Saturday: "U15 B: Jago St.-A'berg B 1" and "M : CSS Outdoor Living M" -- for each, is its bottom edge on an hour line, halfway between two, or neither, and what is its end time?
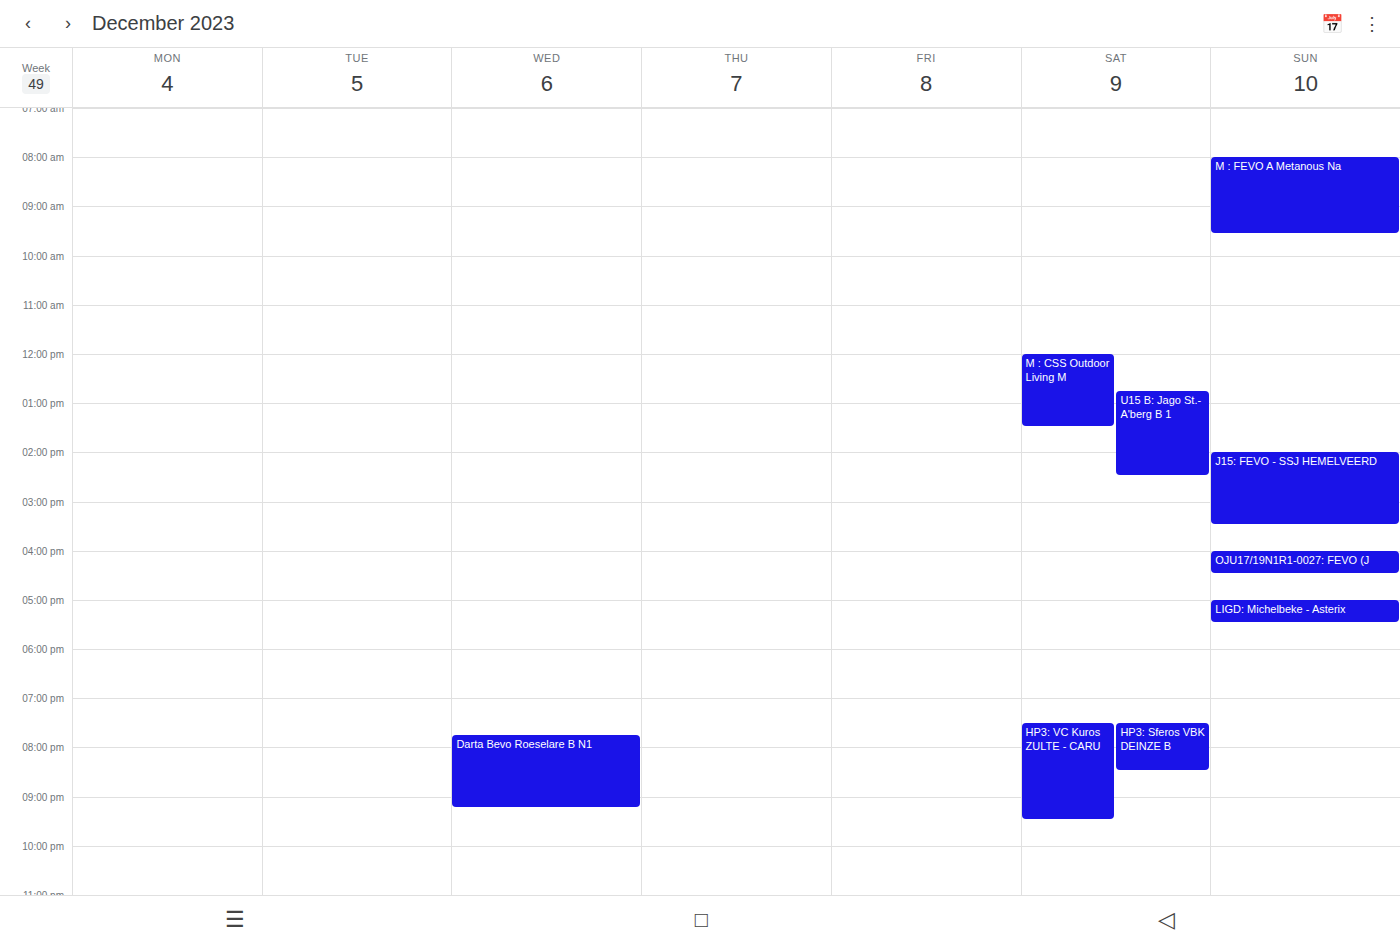
"U15 B: Jago St.-A'berg B 1": 14:30, halfway between the 14:00 and 15:00 lines. "M : CSS Outdoor Living M": 13:30, halfway between the 13:00 and 14:00 lines.